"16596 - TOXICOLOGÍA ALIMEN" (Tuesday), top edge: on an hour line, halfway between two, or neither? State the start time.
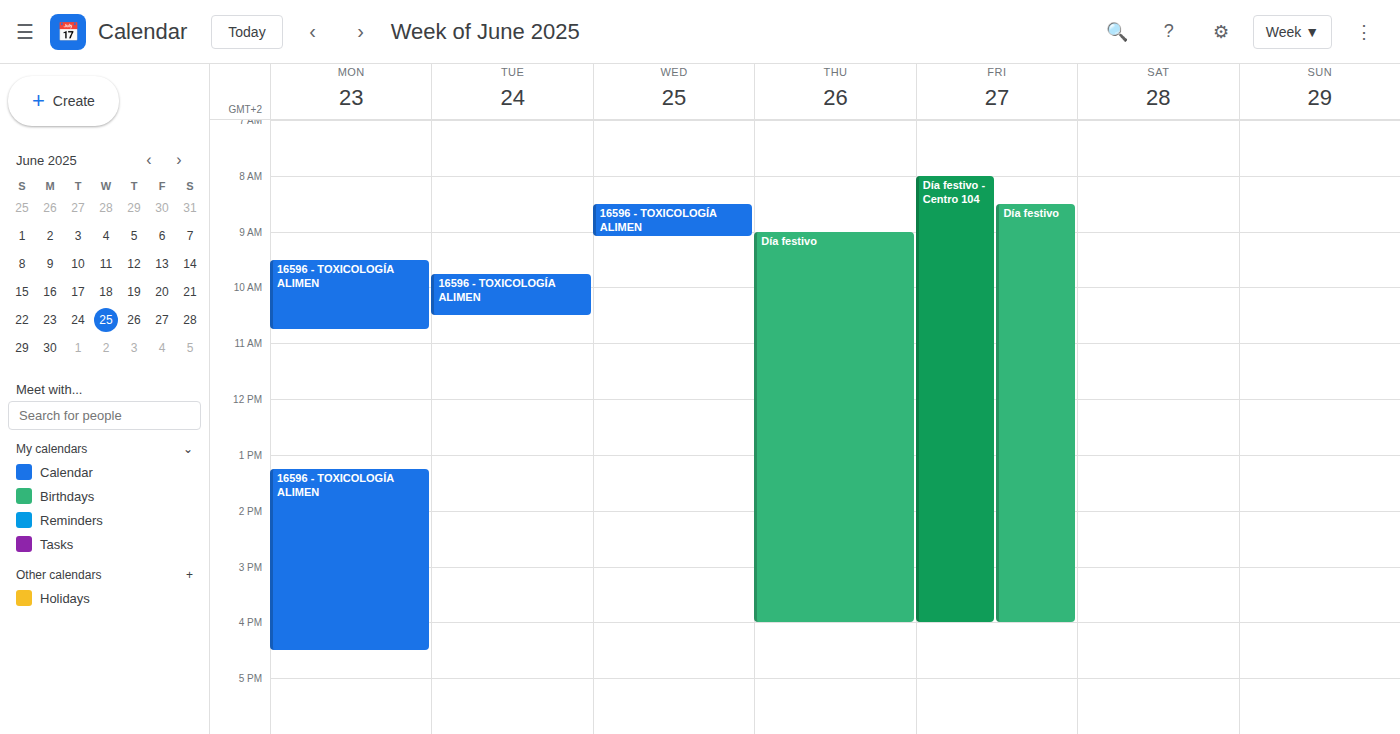
9:45 AM -- neither: three quarters of the way from the 9 AM line to the 10 AM line.